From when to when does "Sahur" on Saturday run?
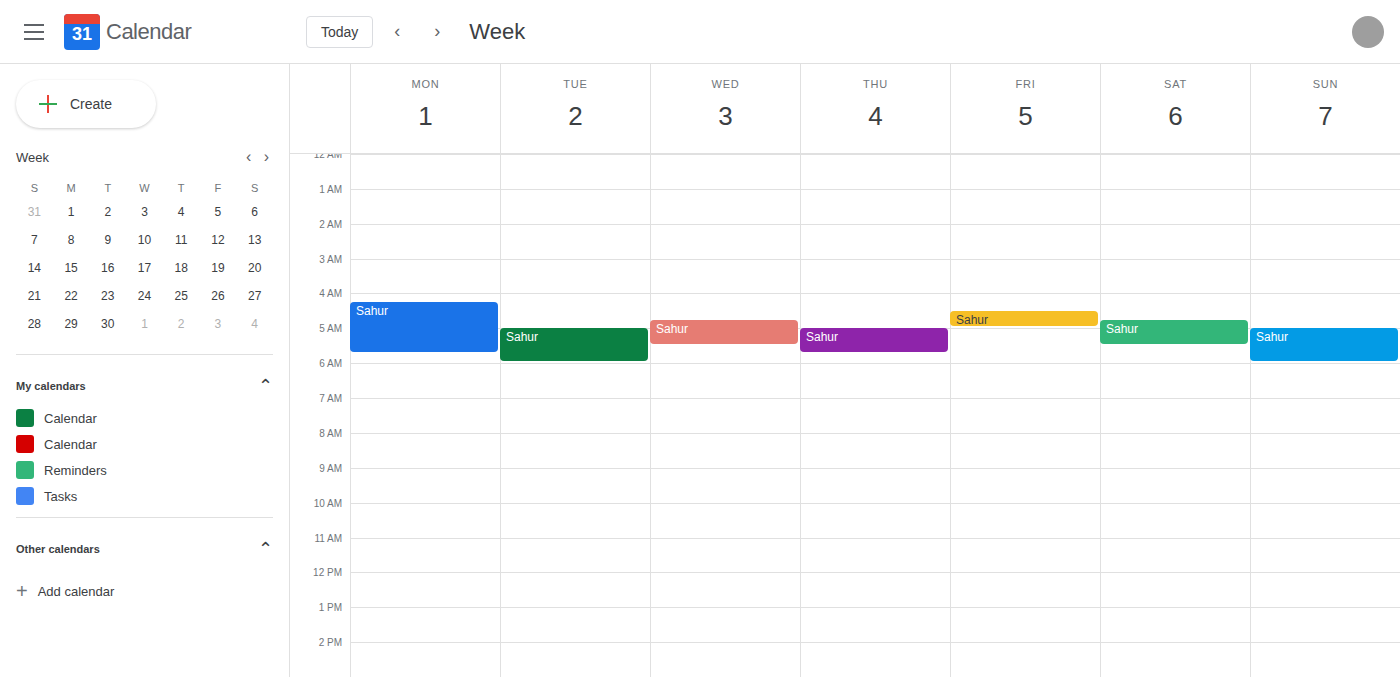
4:45 AM to 5:30 AM